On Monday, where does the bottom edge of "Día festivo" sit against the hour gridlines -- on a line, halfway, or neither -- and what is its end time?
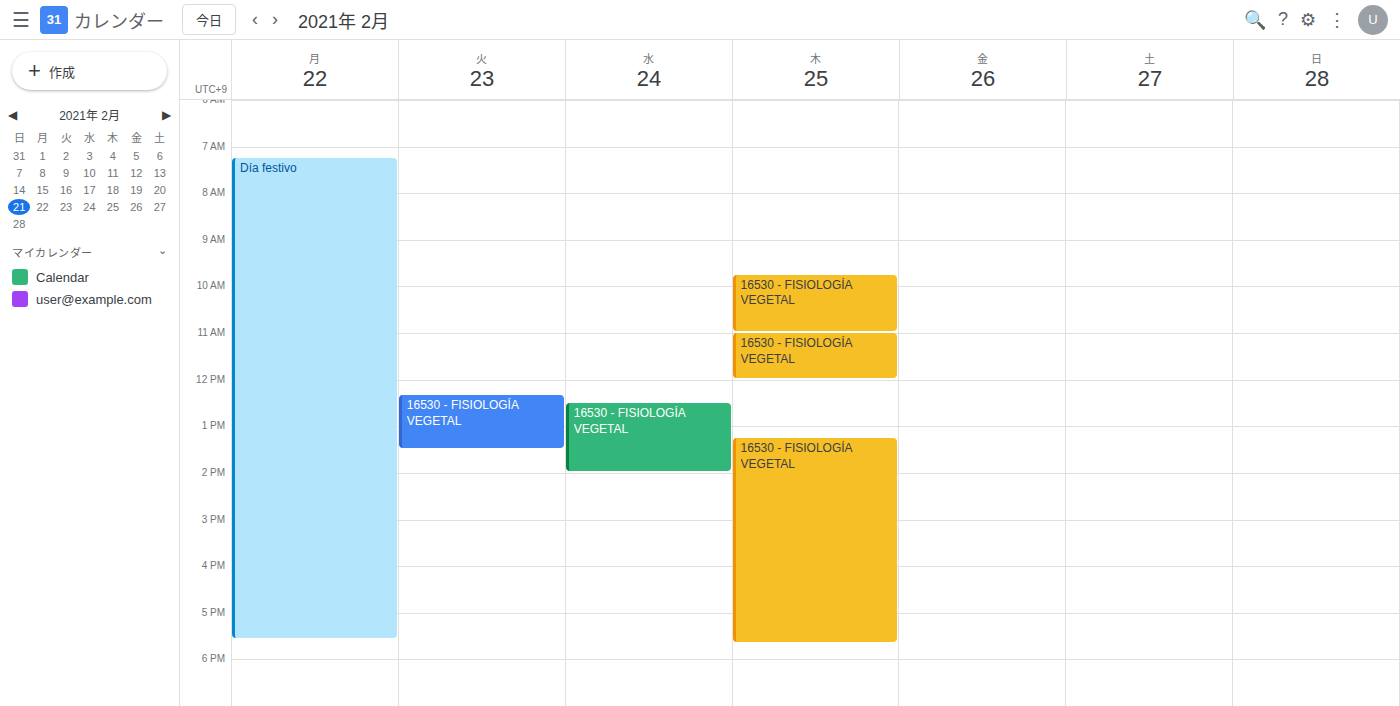
17:35 -- neither: 35 minutes below the 17:00 line and 25 minutes above the 18:00 line.